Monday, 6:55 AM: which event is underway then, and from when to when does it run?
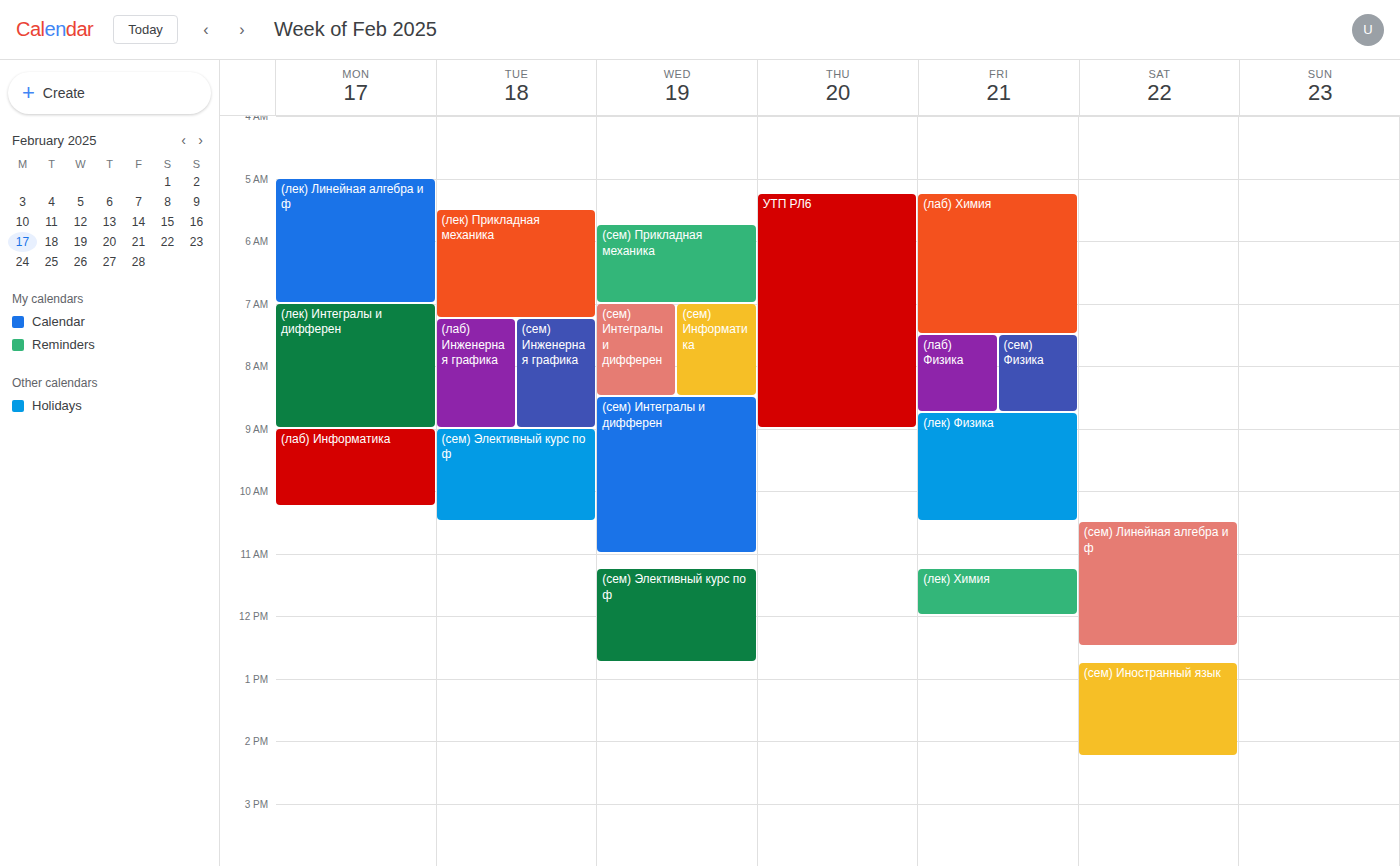
"(лек) Линейная алгебра и ф", 5:00 AM to 7:00 AM